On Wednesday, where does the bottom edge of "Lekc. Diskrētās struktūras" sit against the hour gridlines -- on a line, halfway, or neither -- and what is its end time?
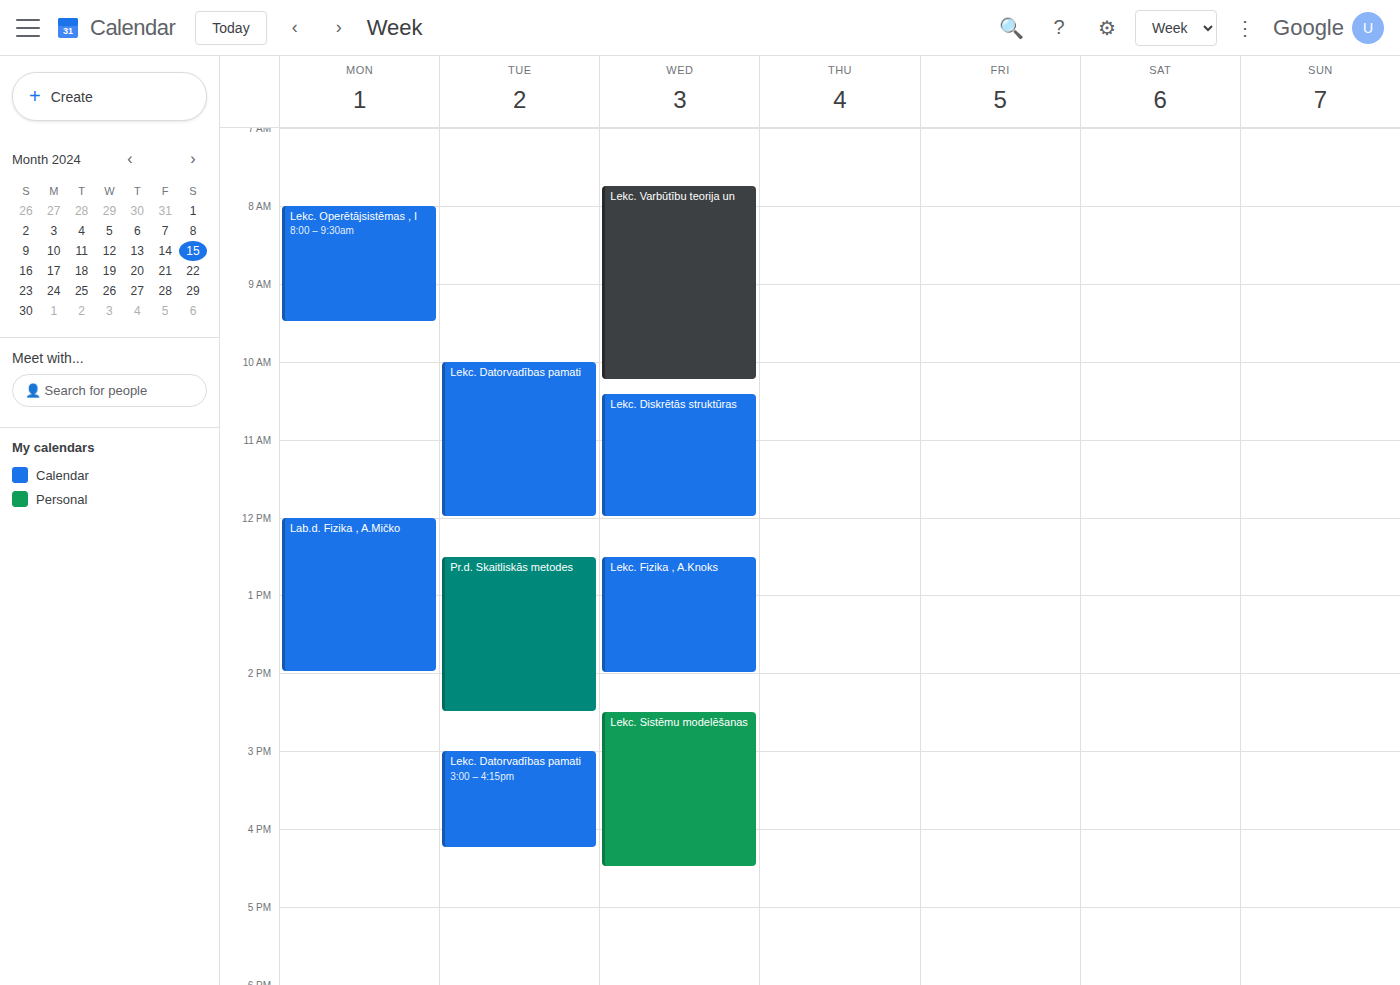
12:00 PM -- exactly on the 12 PM line.